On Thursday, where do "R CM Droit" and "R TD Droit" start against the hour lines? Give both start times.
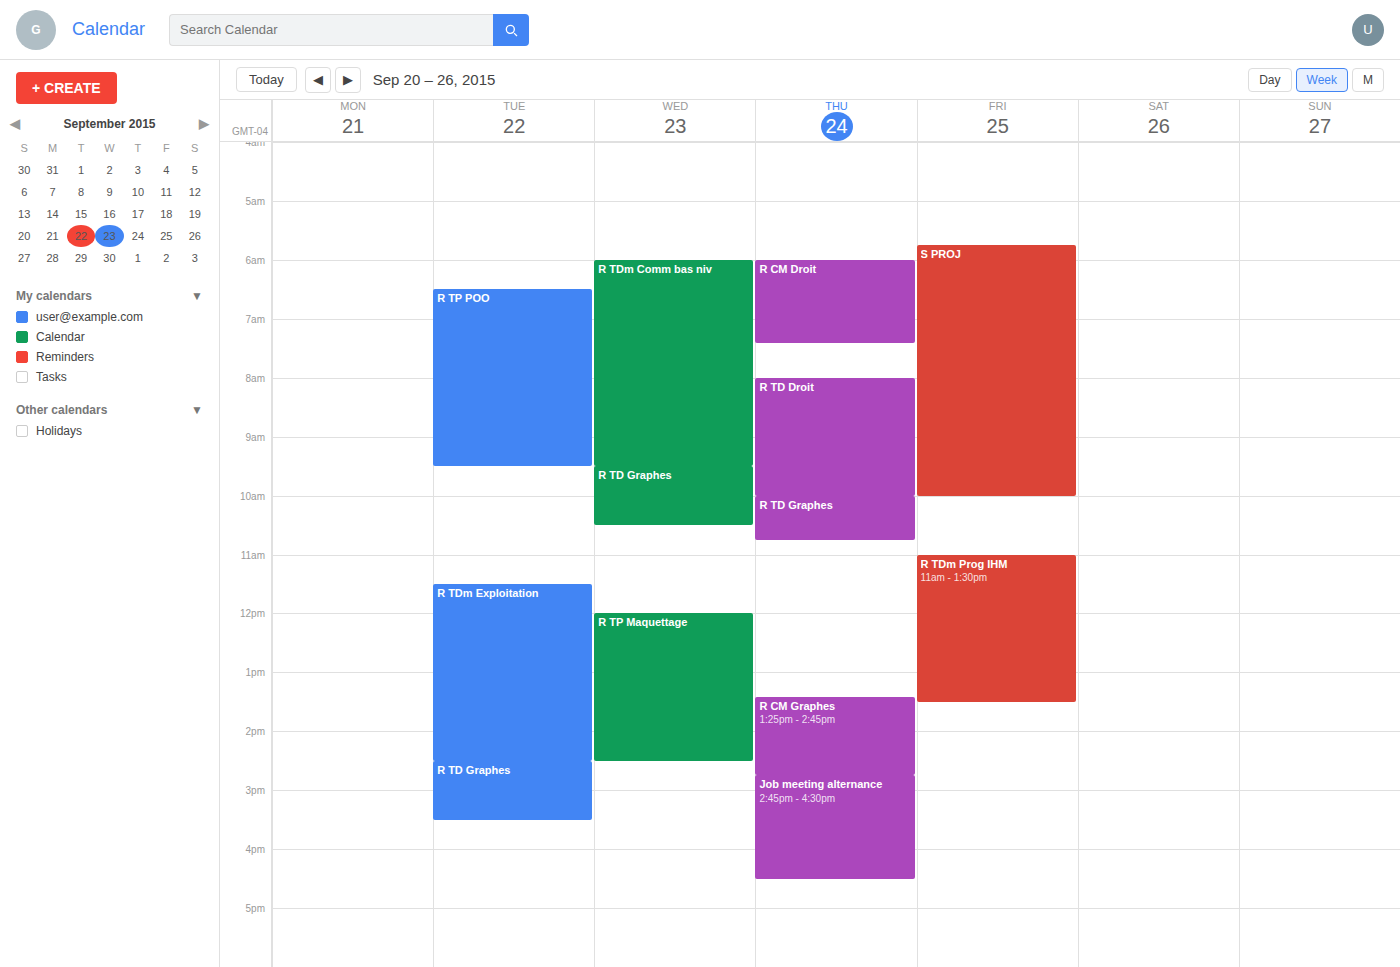
"R CM Droit": 6:00 AM, exactly on the 6 AM line. "R TD Droit": 8:00 AM, exactly on the 8 AM line.